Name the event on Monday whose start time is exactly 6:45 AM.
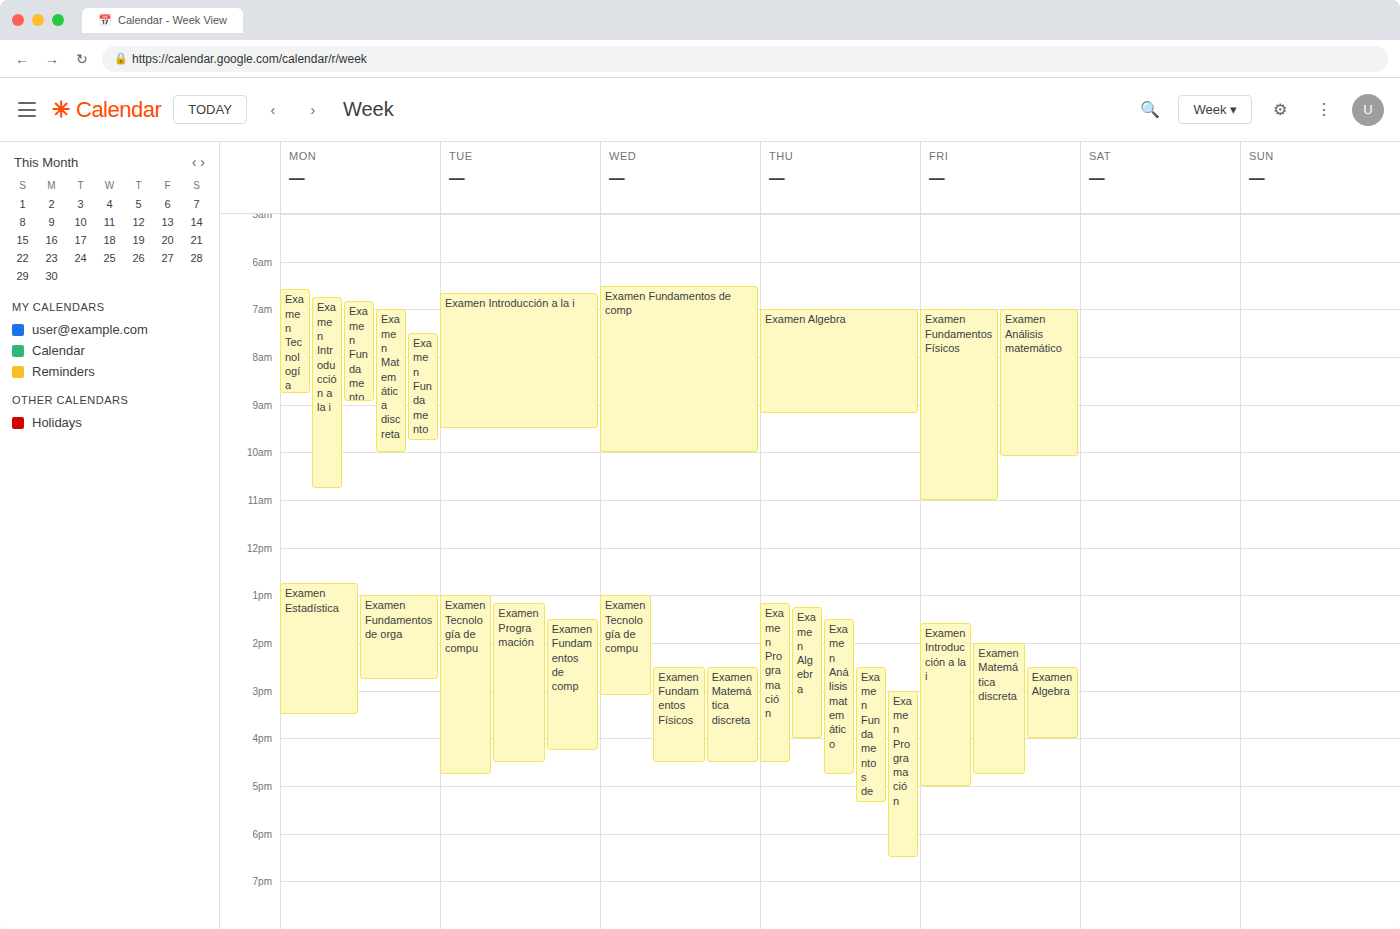
"Examen Introducción a la i"